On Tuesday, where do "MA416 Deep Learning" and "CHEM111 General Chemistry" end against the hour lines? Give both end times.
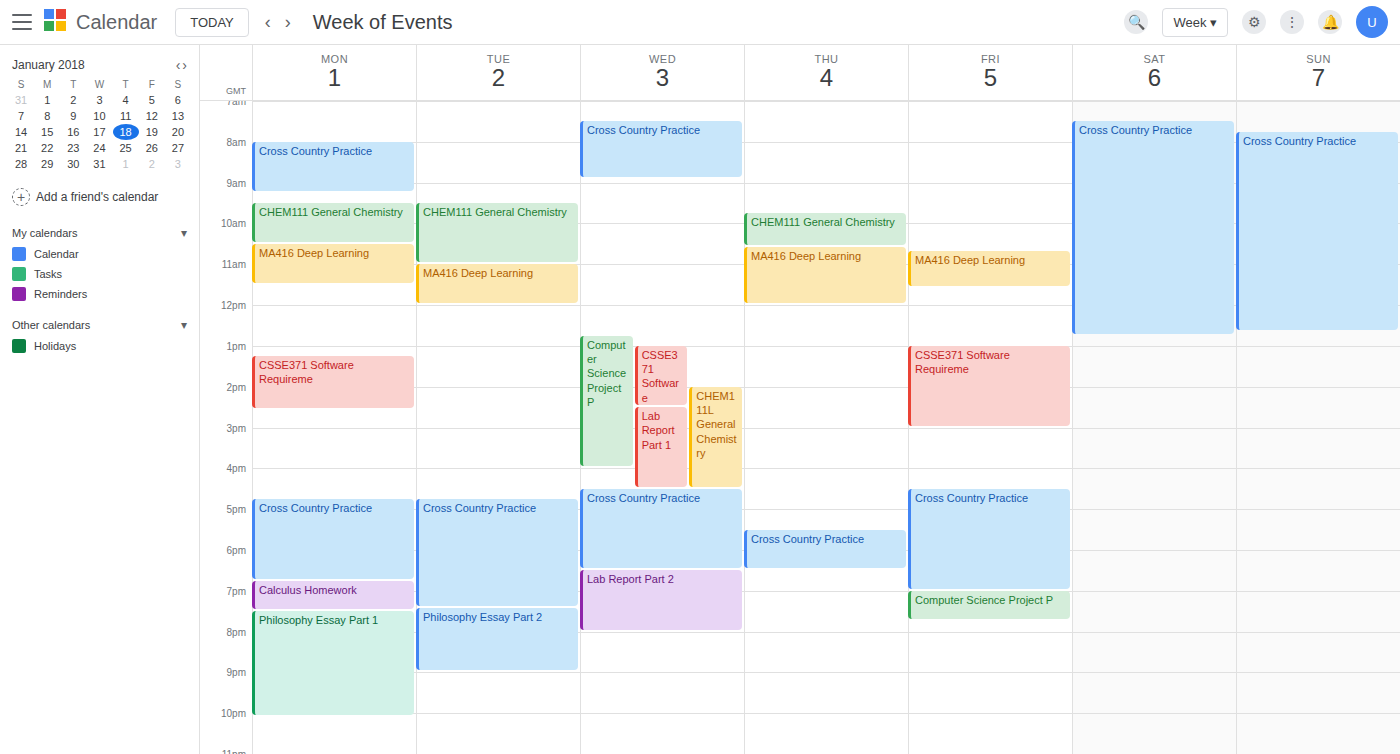
"MA416 Deep Learning": 12:00 PM, exactly on the 12 PM line. "CHEM111 General Chemistry": 11:00 AM, exactly on the 11 AM line.